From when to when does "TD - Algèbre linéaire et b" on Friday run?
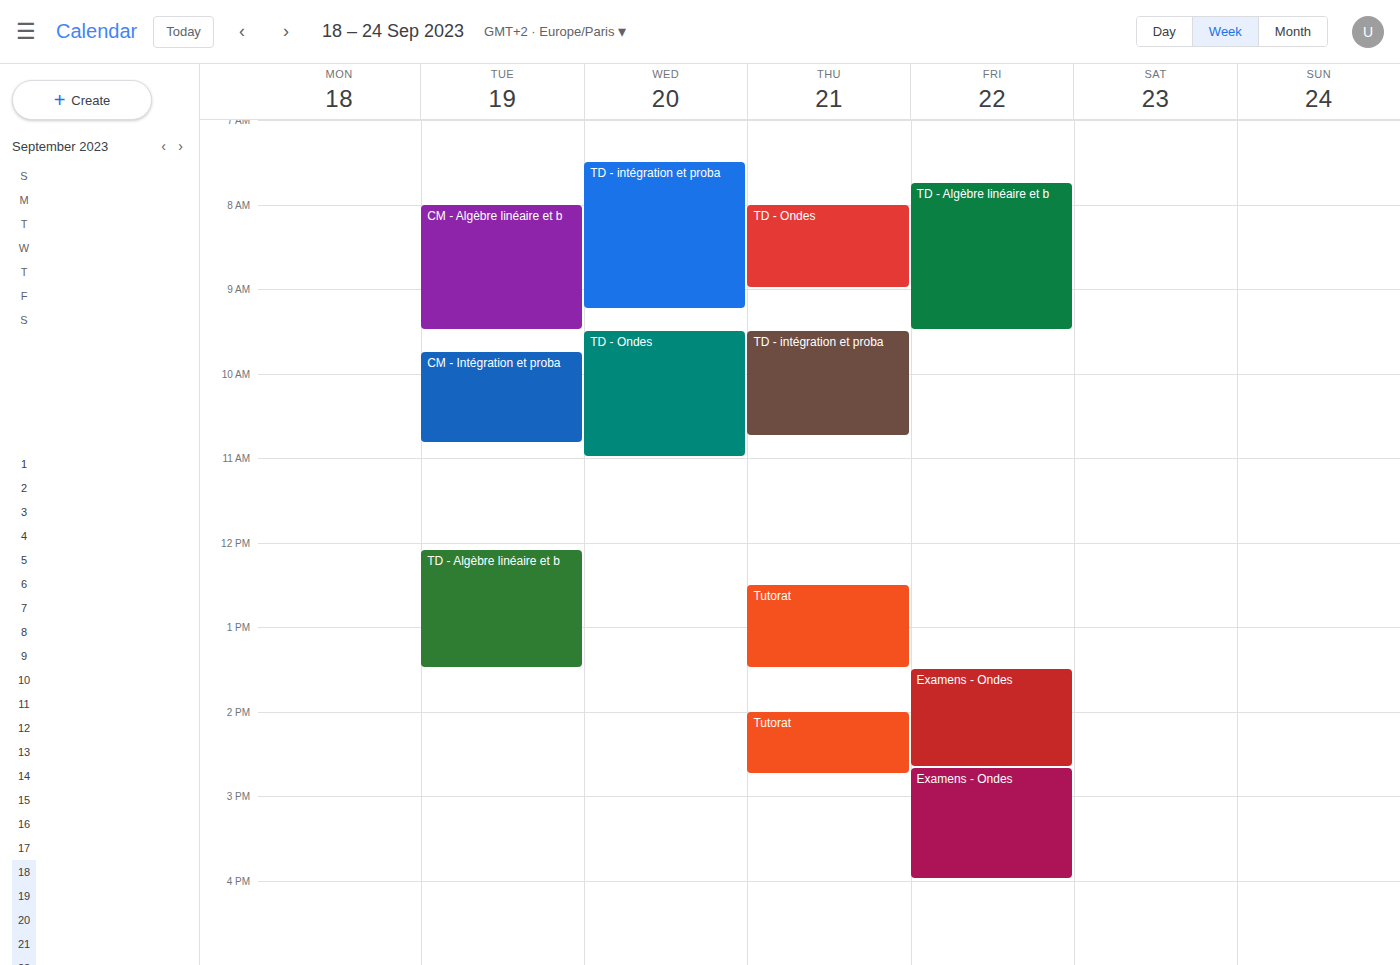
7:45 AM to 9:30 AM